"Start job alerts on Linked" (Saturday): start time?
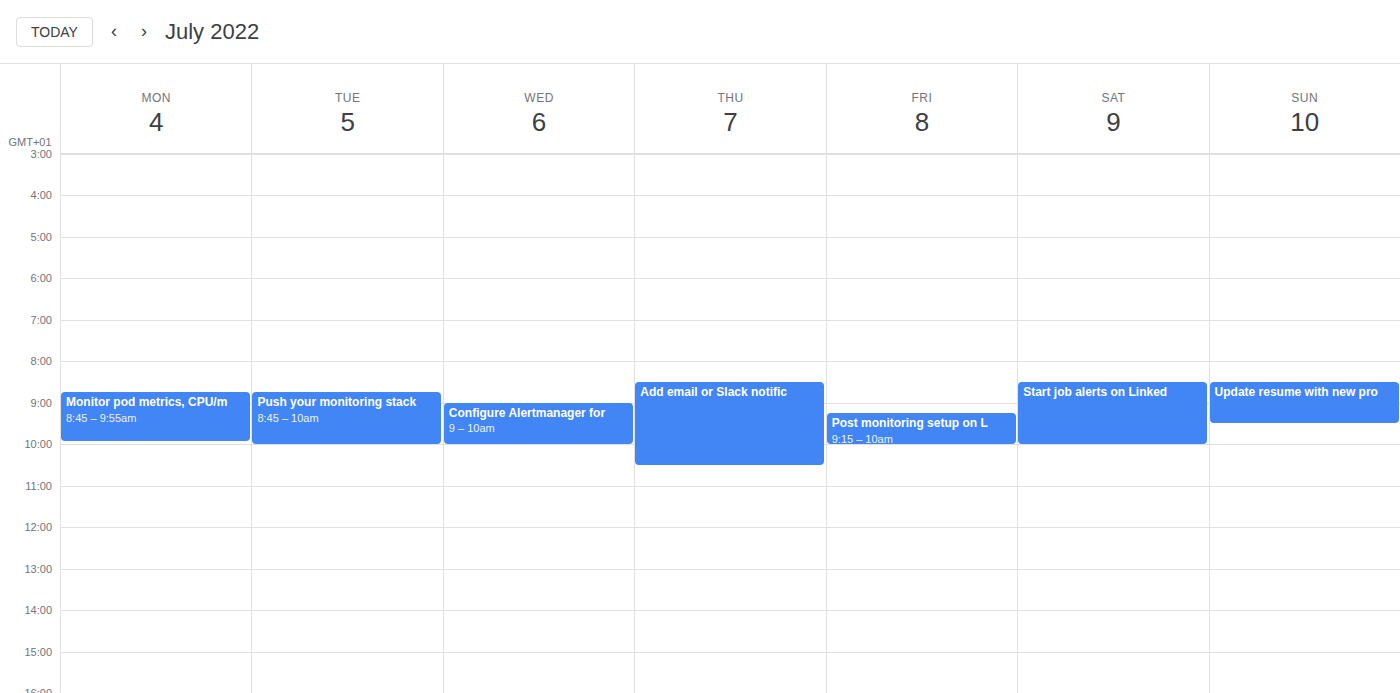
8:30 AM